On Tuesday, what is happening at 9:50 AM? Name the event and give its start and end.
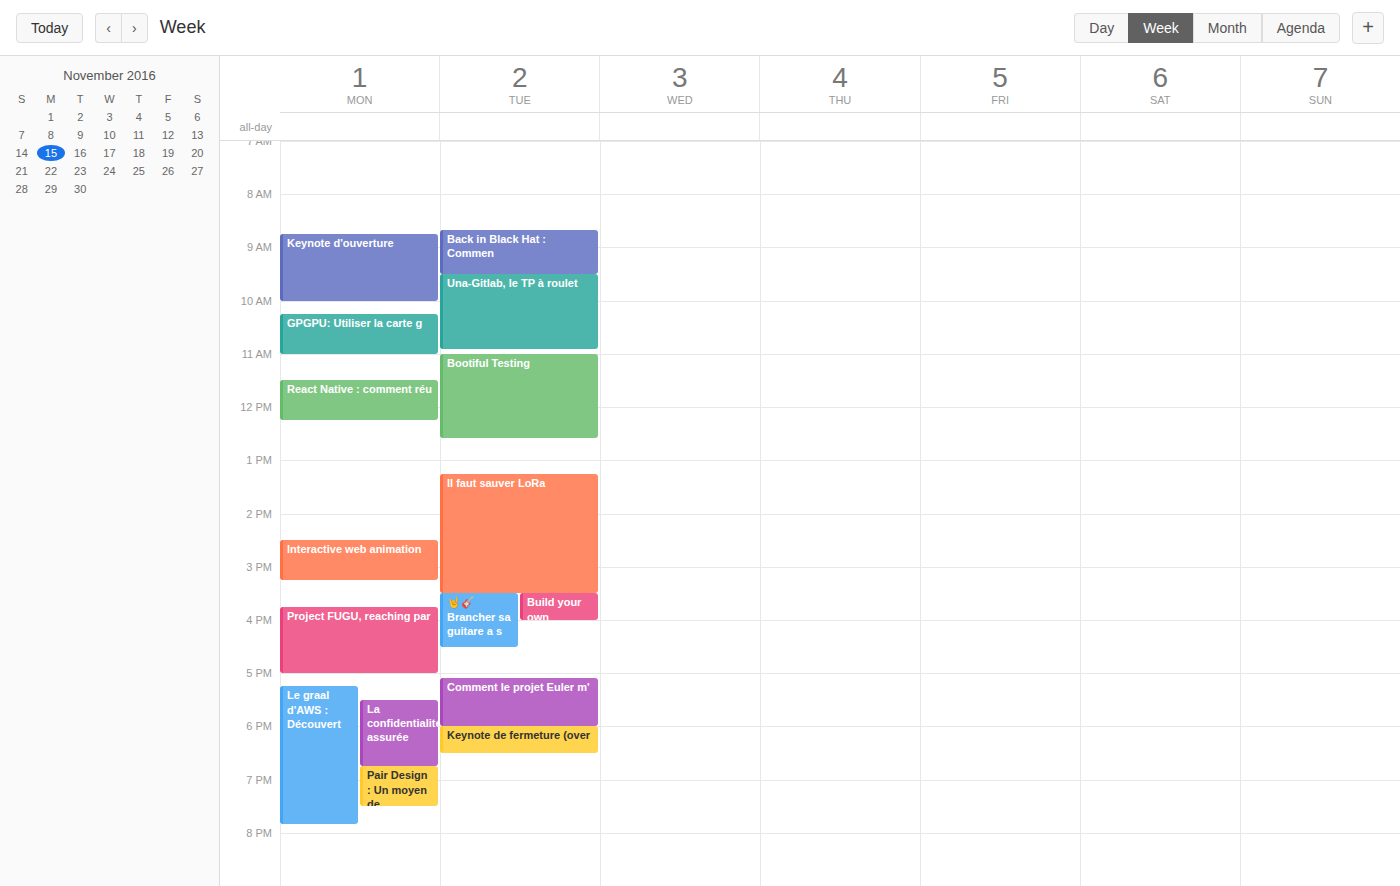
"Una-Gitlab, le TP à roulet", 9:30 AM to 10:55 AM